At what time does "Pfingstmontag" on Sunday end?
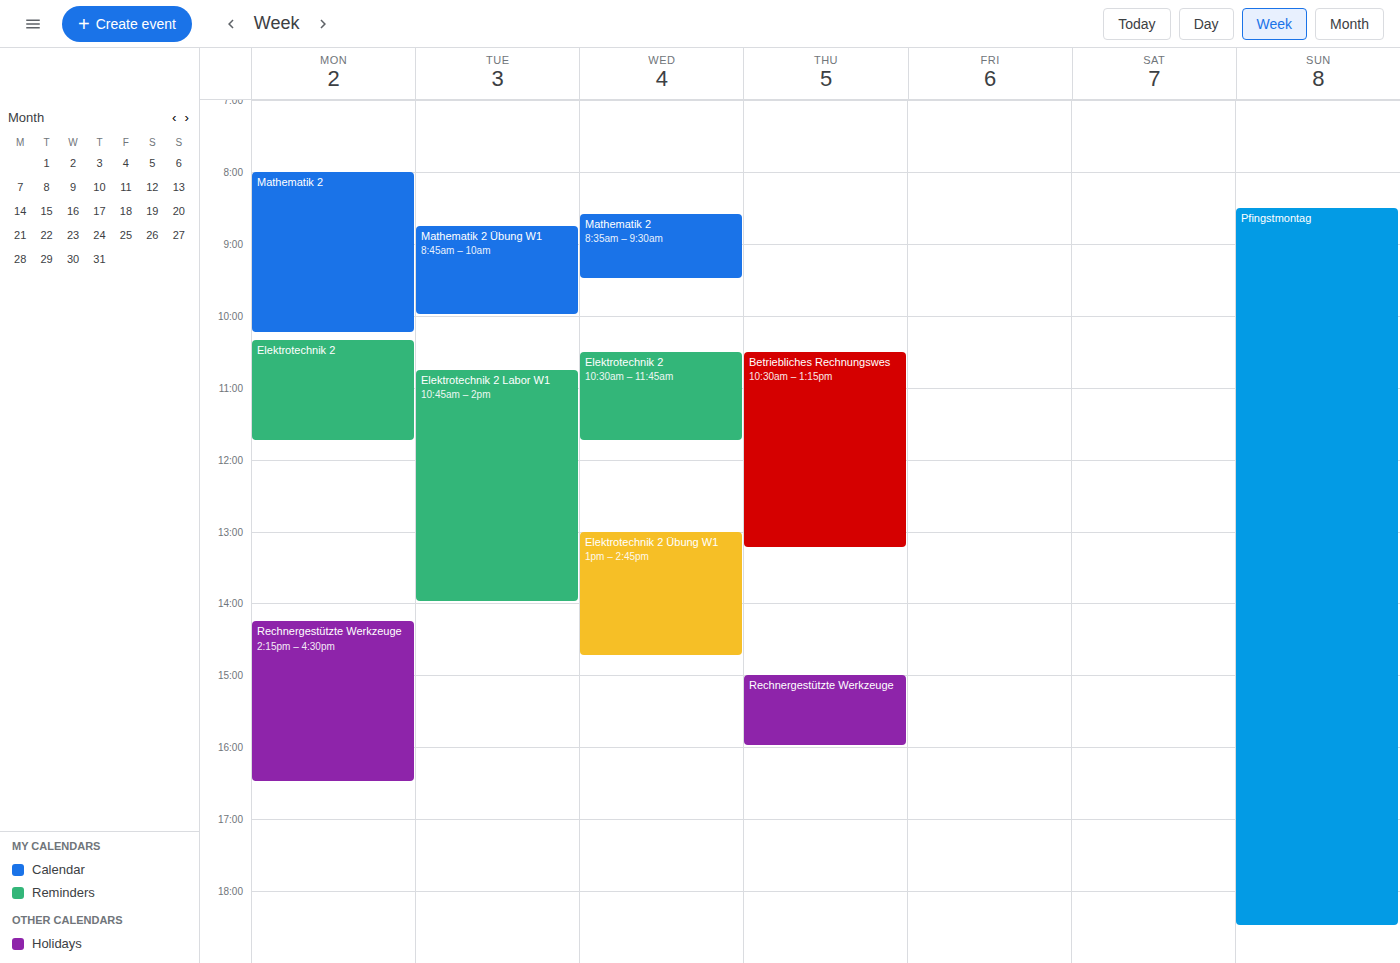
6:30 PM